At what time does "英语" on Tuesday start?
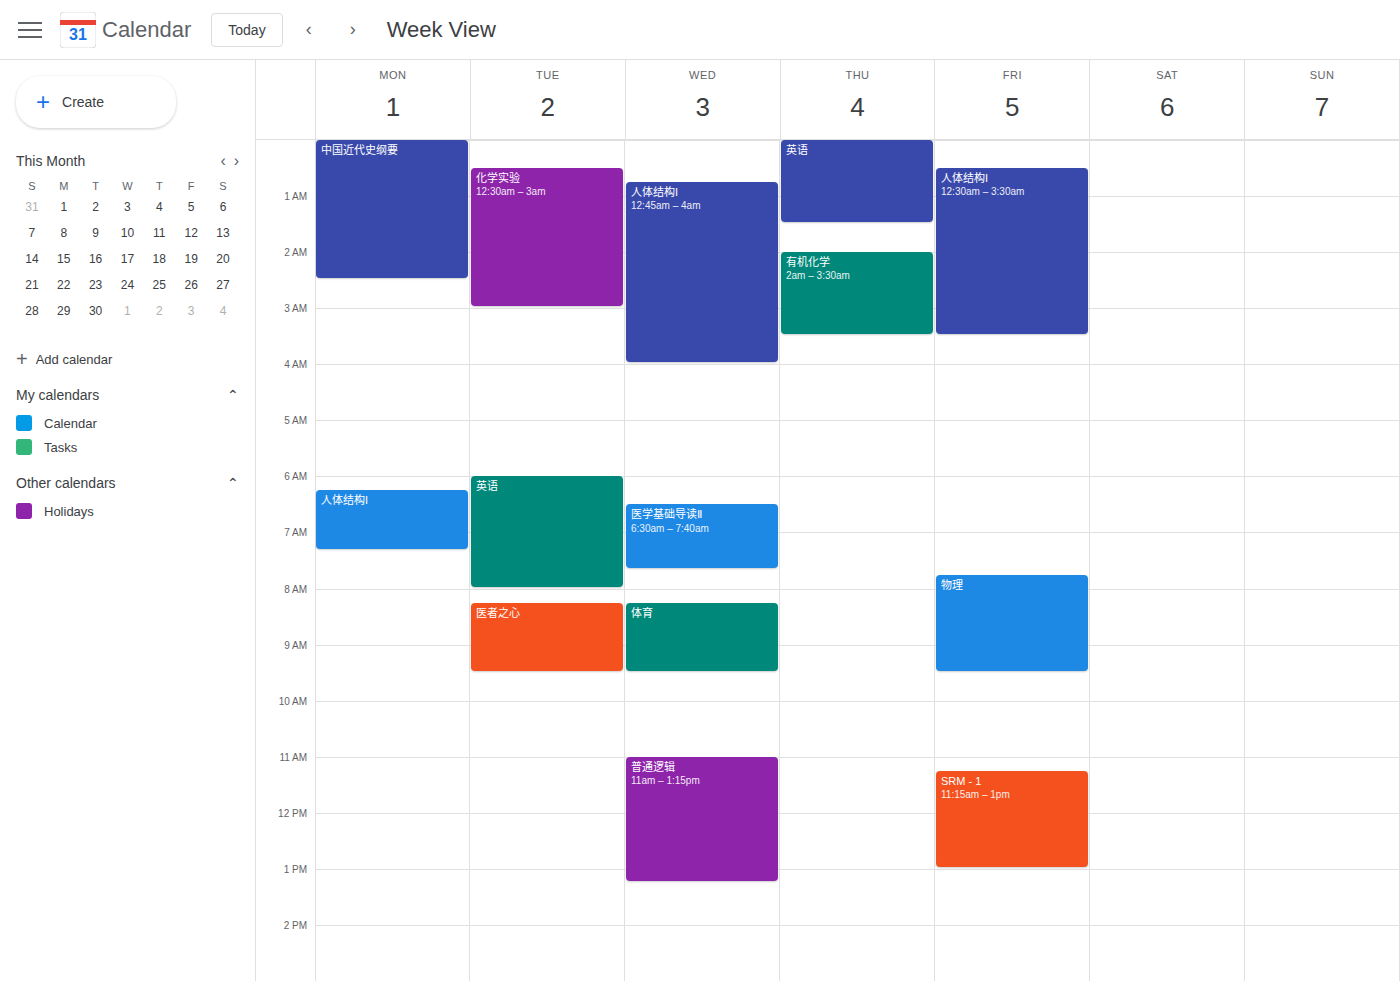
6:00 AM